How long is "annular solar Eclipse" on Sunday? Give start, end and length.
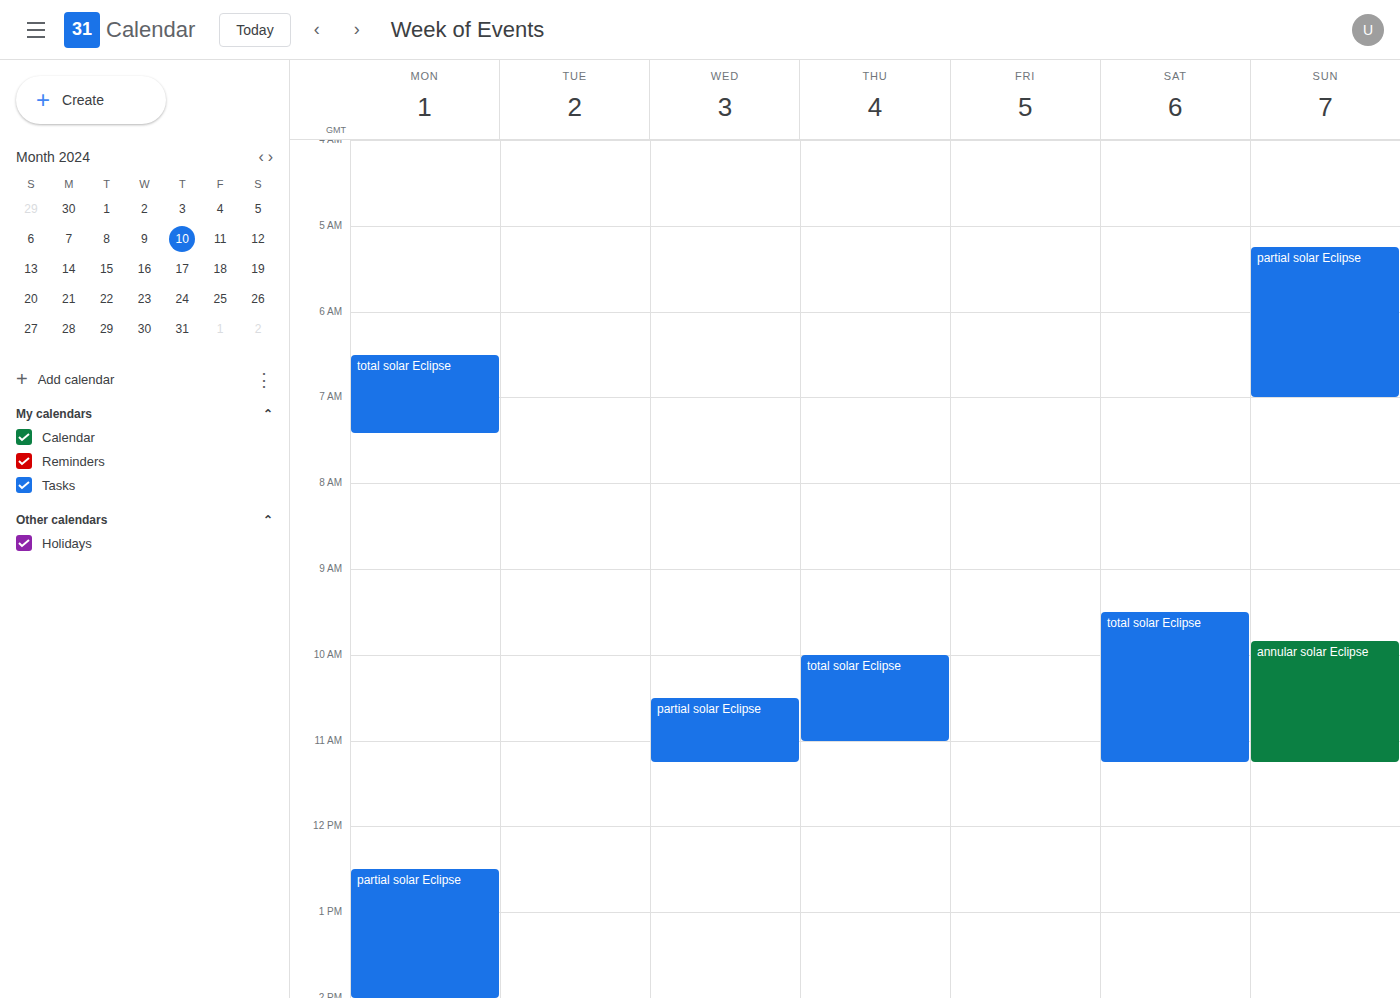
09:50 to 11:15, 1 hour 25 minutes